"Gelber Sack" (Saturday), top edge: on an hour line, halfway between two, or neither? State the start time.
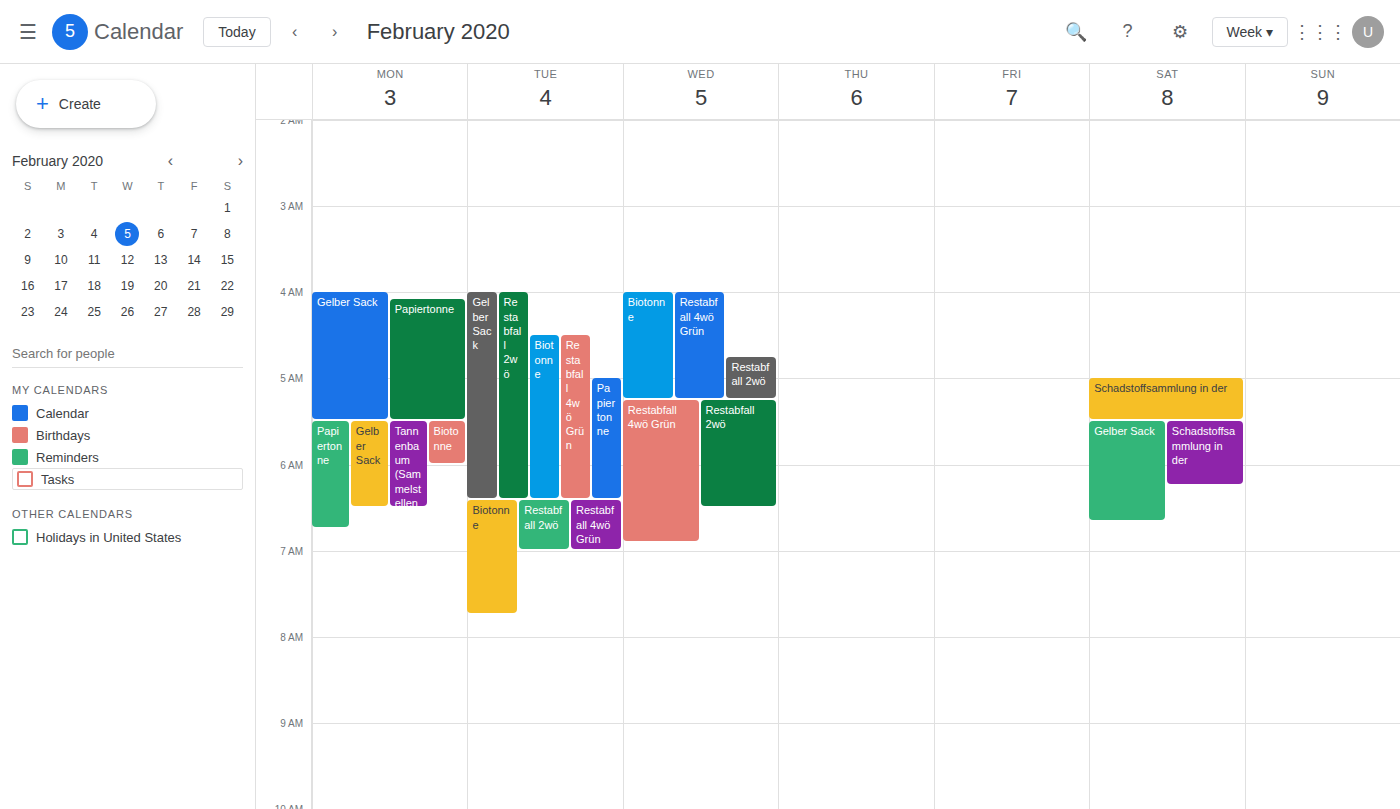
5:30 AM -- halfway between the 5 AM and 6 AM lines.